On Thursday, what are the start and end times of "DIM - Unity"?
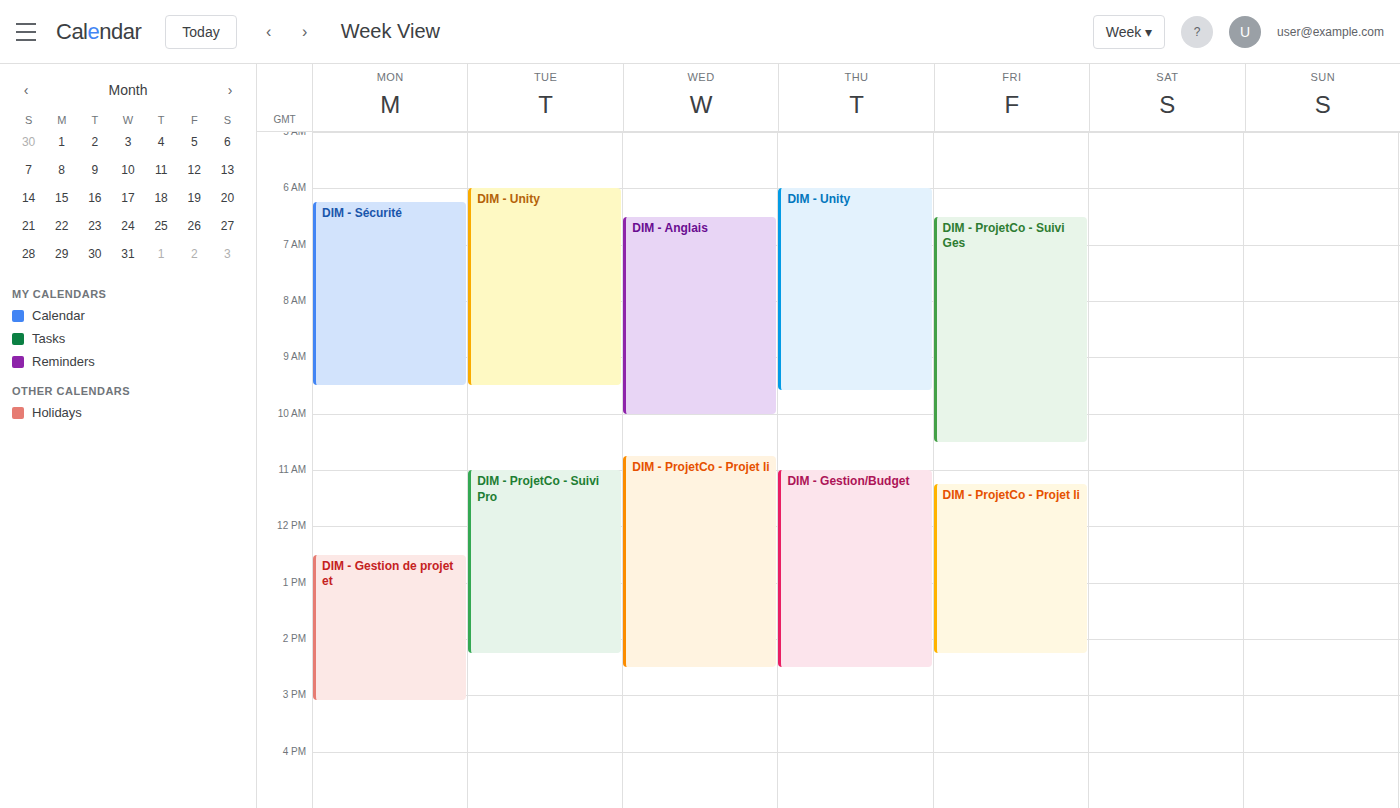
06:00 to 09:35